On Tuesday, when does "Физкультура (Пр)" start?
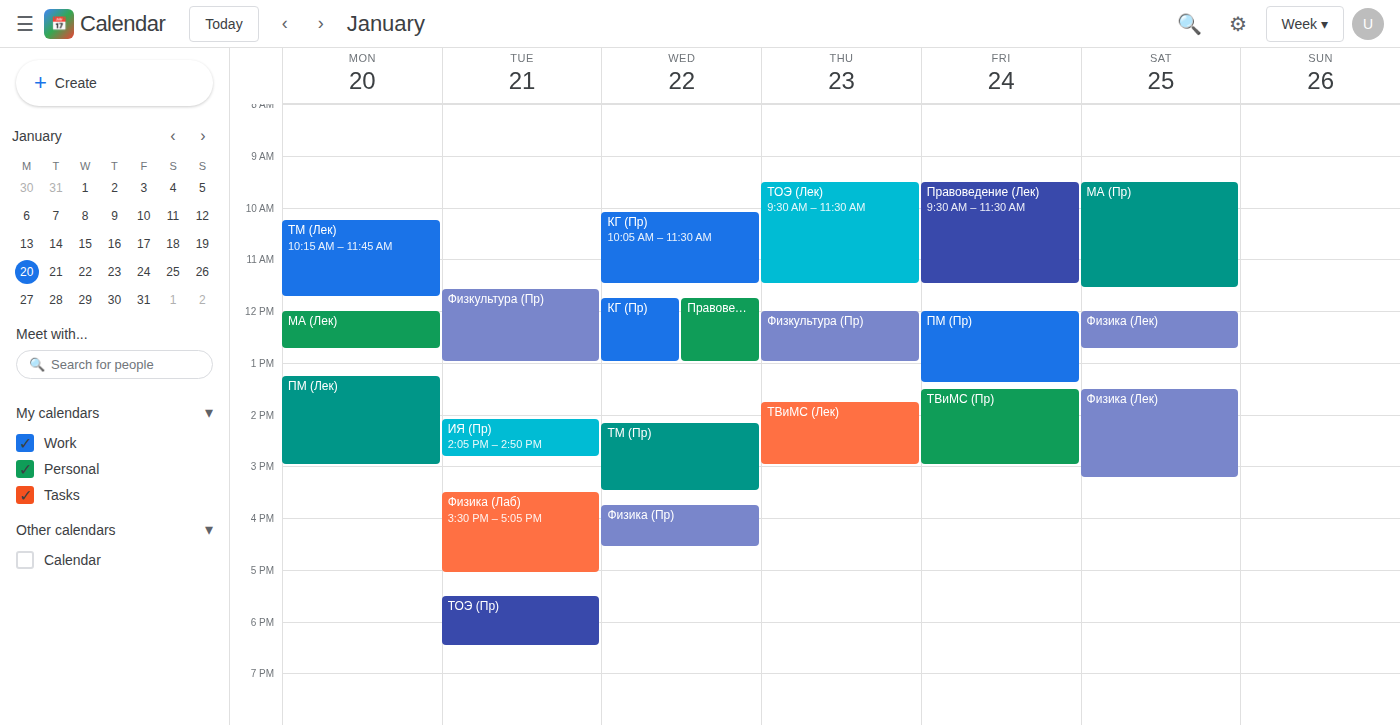
11:35 AM